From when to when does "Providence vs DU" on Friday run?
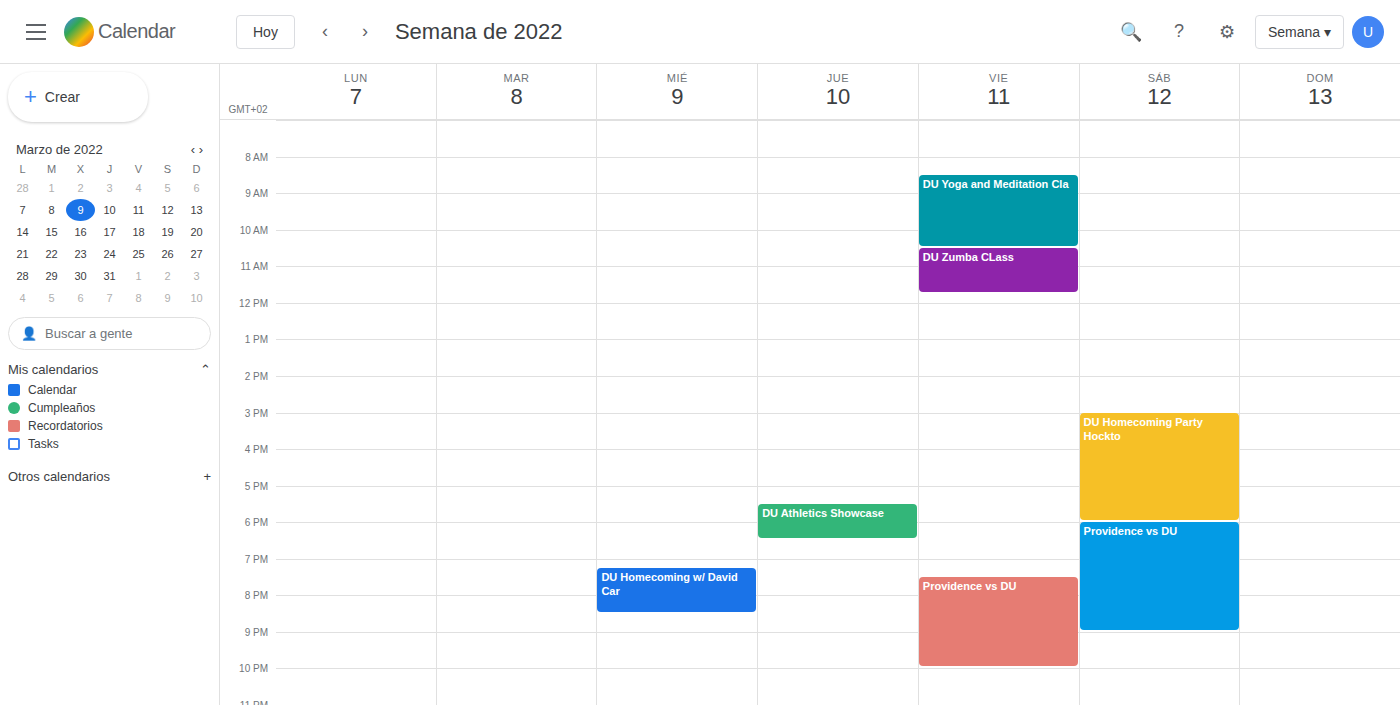
7:30 PM to 10:00 PM